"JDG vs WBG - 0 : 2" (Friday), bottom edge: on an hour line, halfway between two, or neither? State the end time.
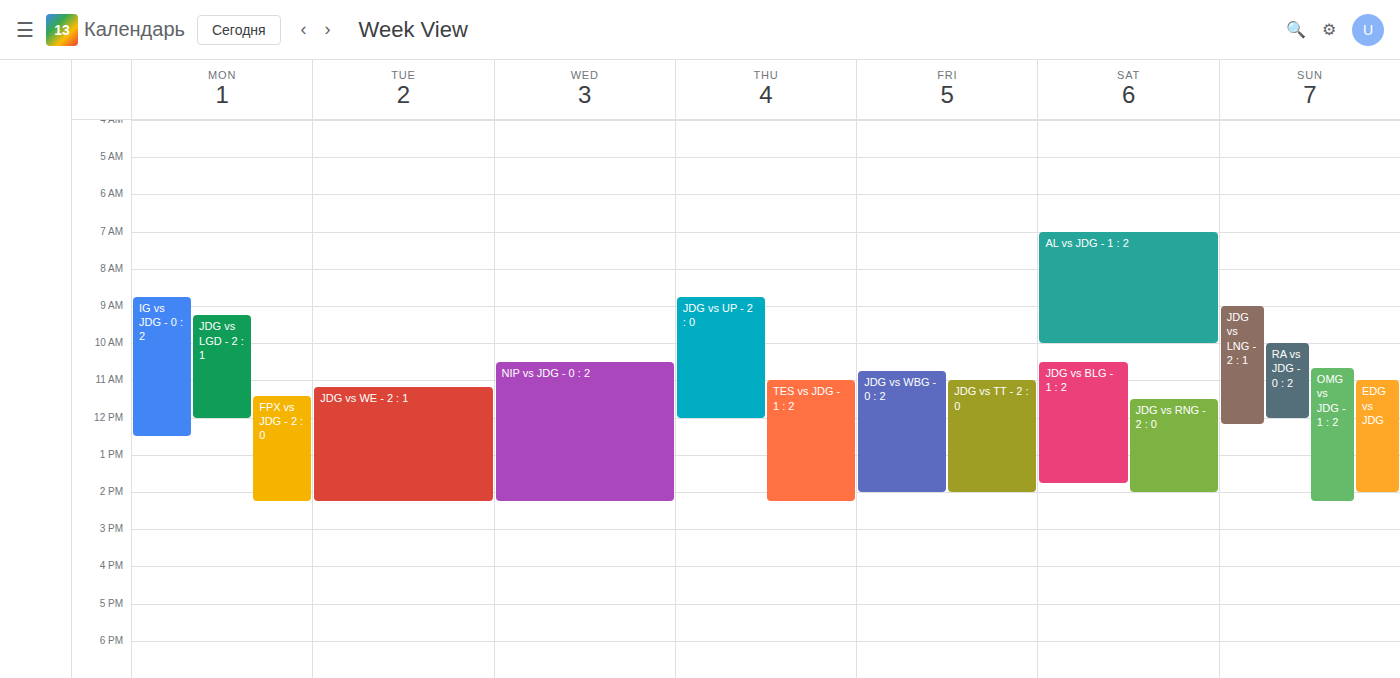
14:00 -- exactly on the 14:00 line.